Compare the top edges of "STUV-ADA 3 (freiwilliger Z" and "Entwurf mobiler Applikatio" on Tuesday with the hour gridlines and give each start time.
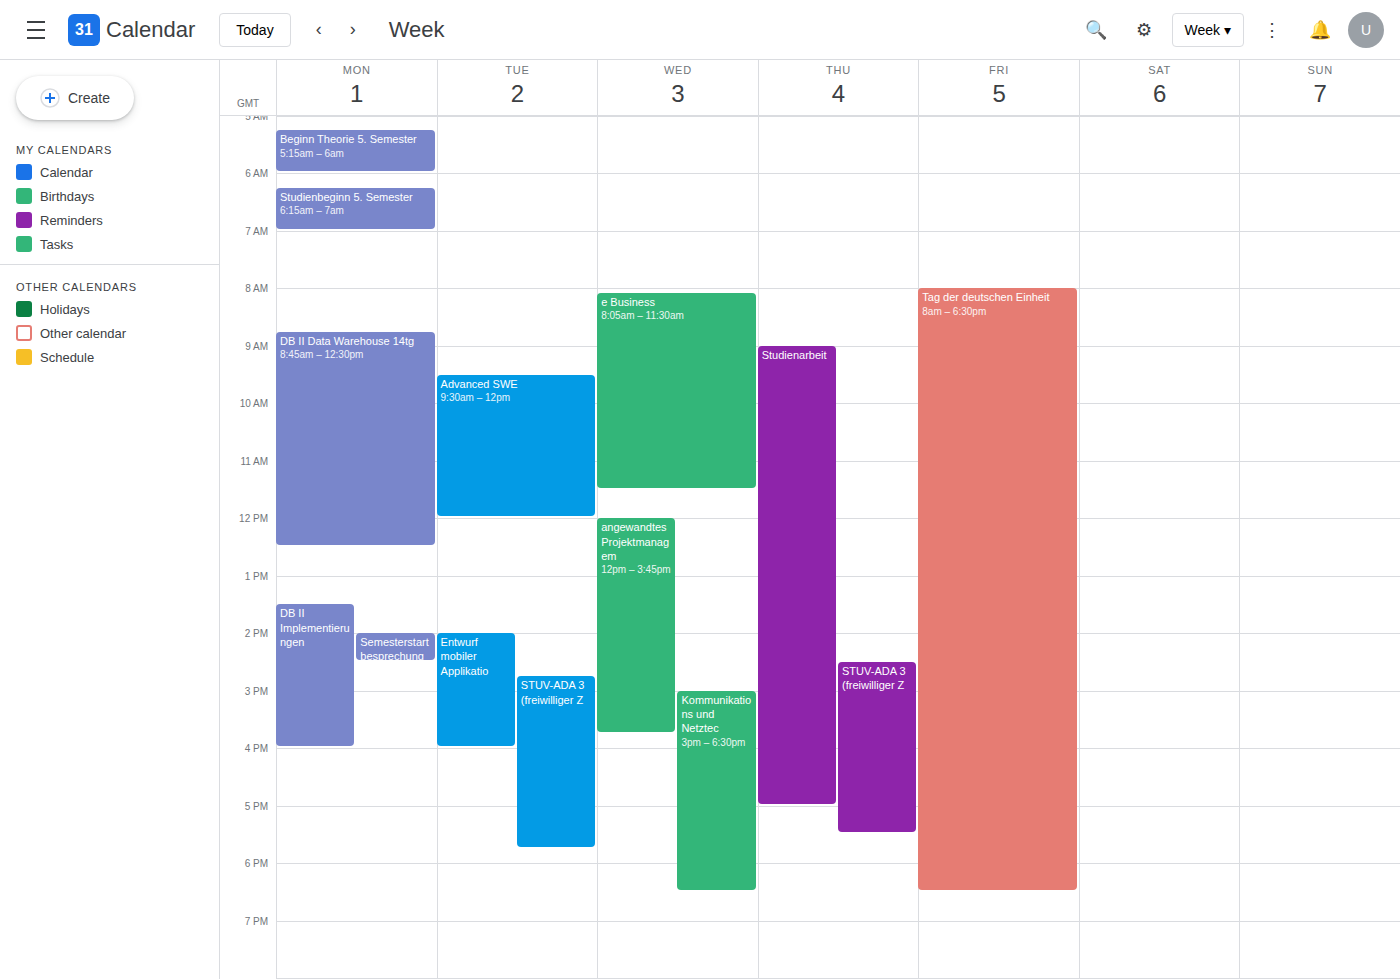
"STUV-ADA 3 (freiwilliger Z": 2:45 PM, neither: three quarters of the way from the 2 PM line to the 3 PM line. "Entwurf mobiler Applikatio": 2:00 PM, exactly on the 2 PM line.